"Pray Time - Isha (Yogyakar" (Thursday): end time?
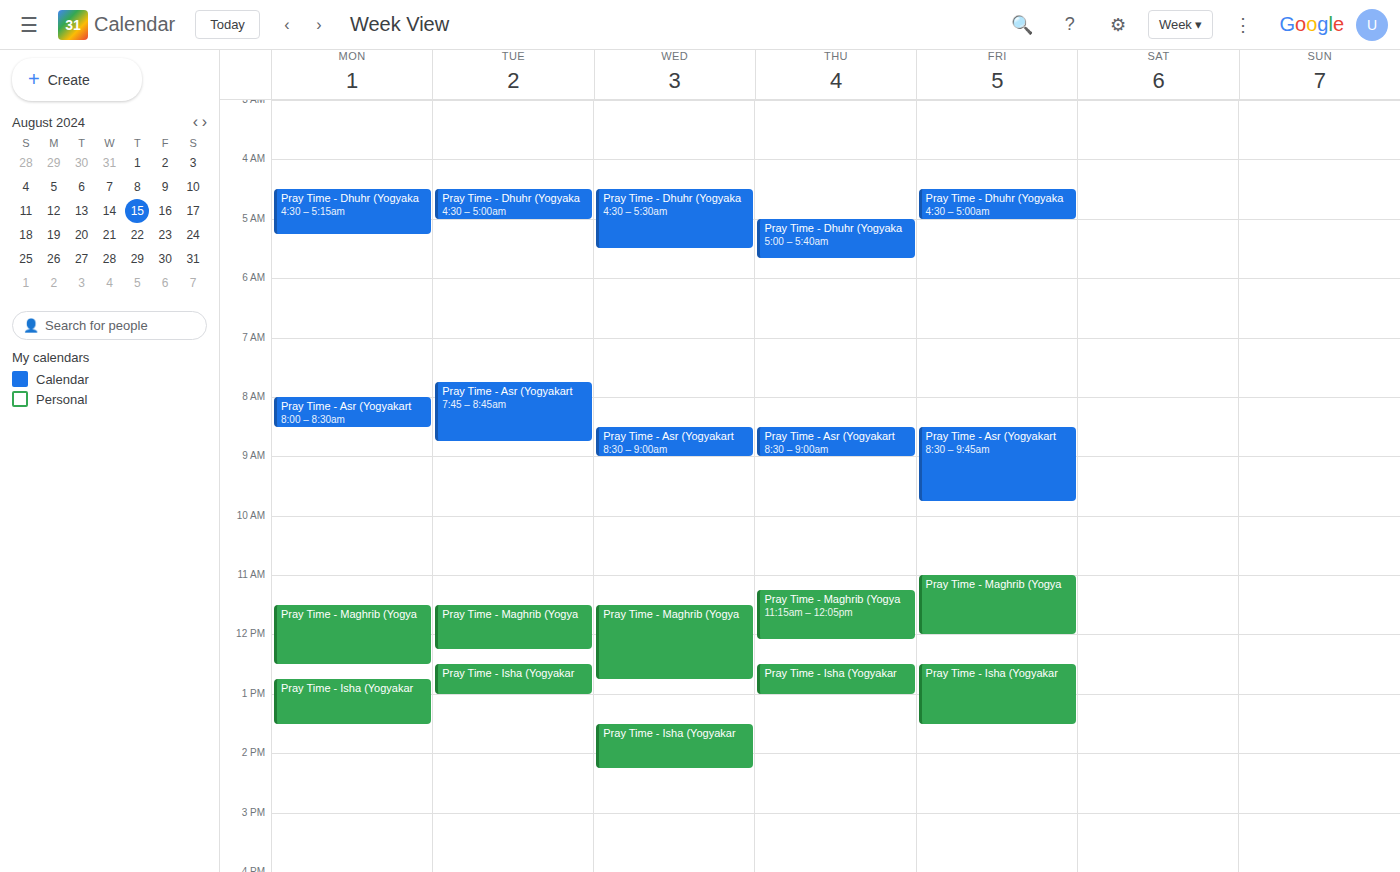
13:00